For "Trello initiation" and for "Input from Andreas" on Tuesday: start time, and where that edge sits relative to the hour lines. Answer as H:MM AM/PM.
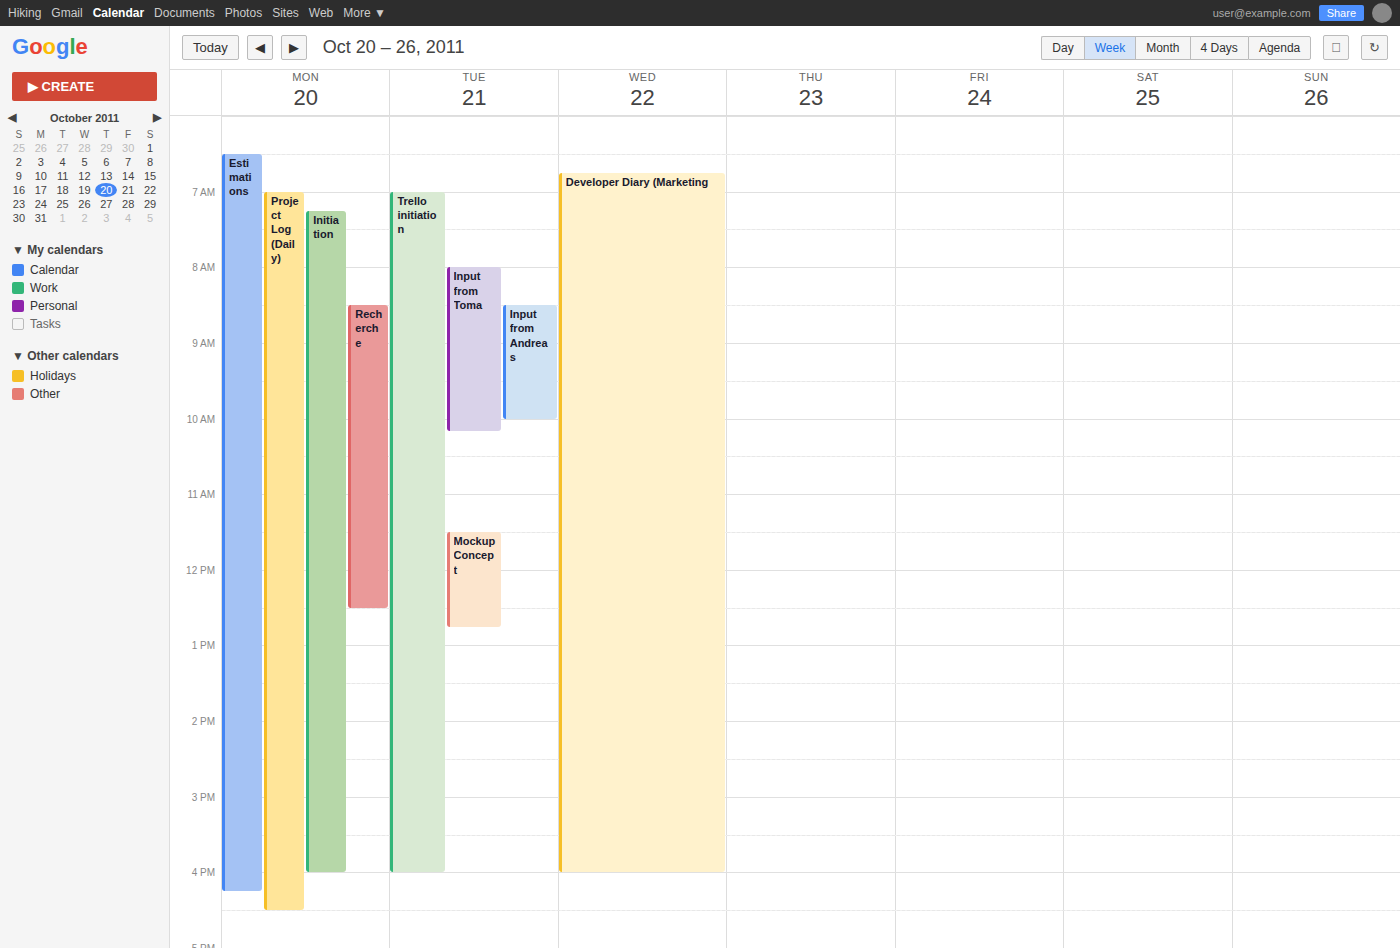
"Trello initiation": 7:00 AM, exactly on the 7 AM line. "Input from Andreas": 8:30 AM, halfway between the 8 AM and 9 AM lines.